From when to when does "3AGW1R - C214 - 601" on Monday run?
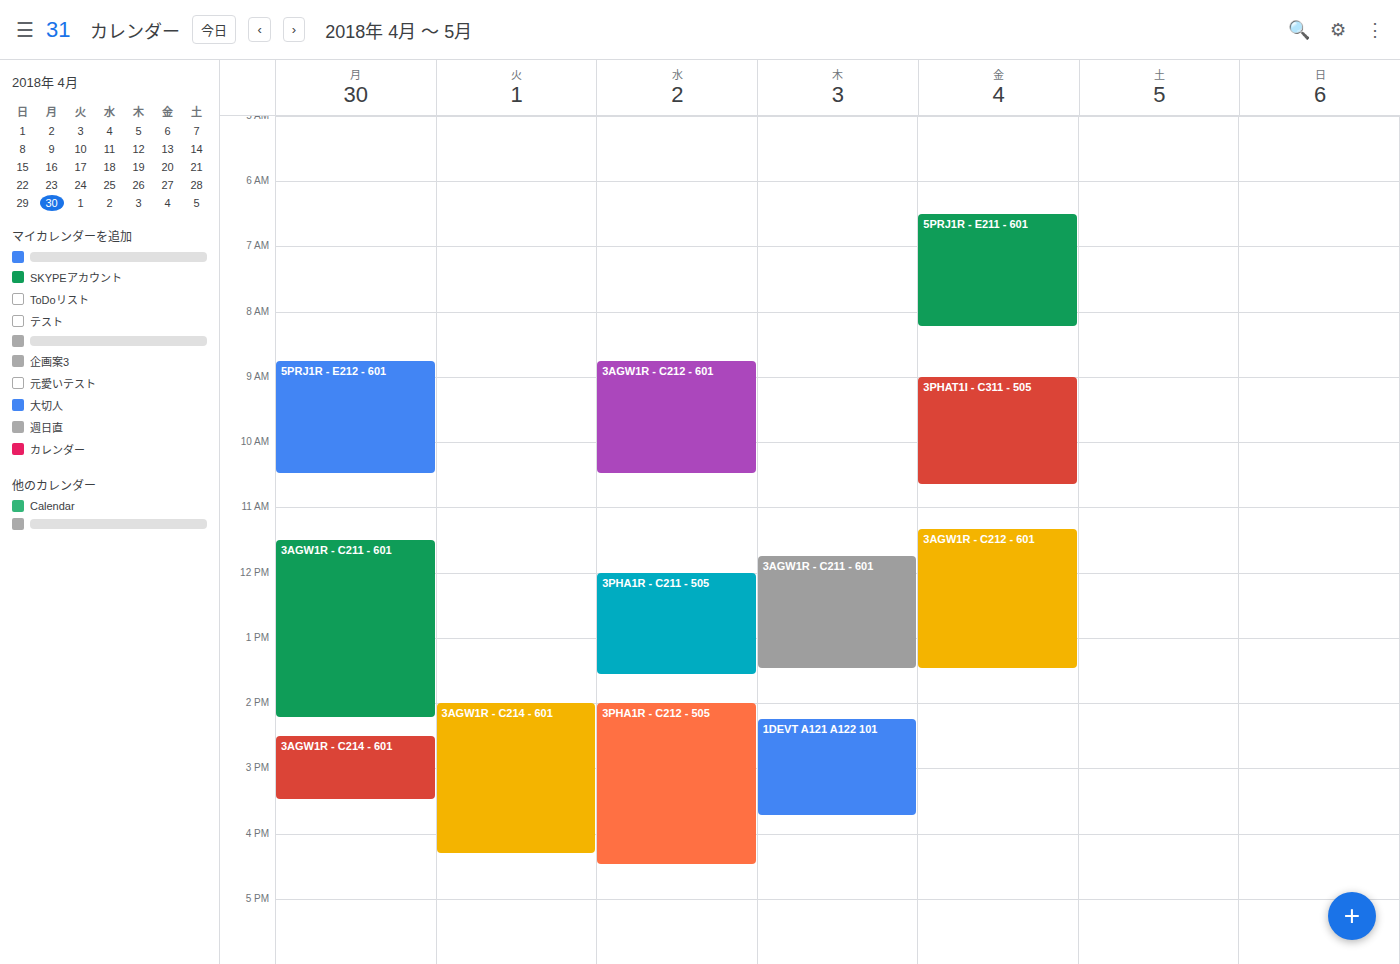
2:30 PM to 3:30 PM